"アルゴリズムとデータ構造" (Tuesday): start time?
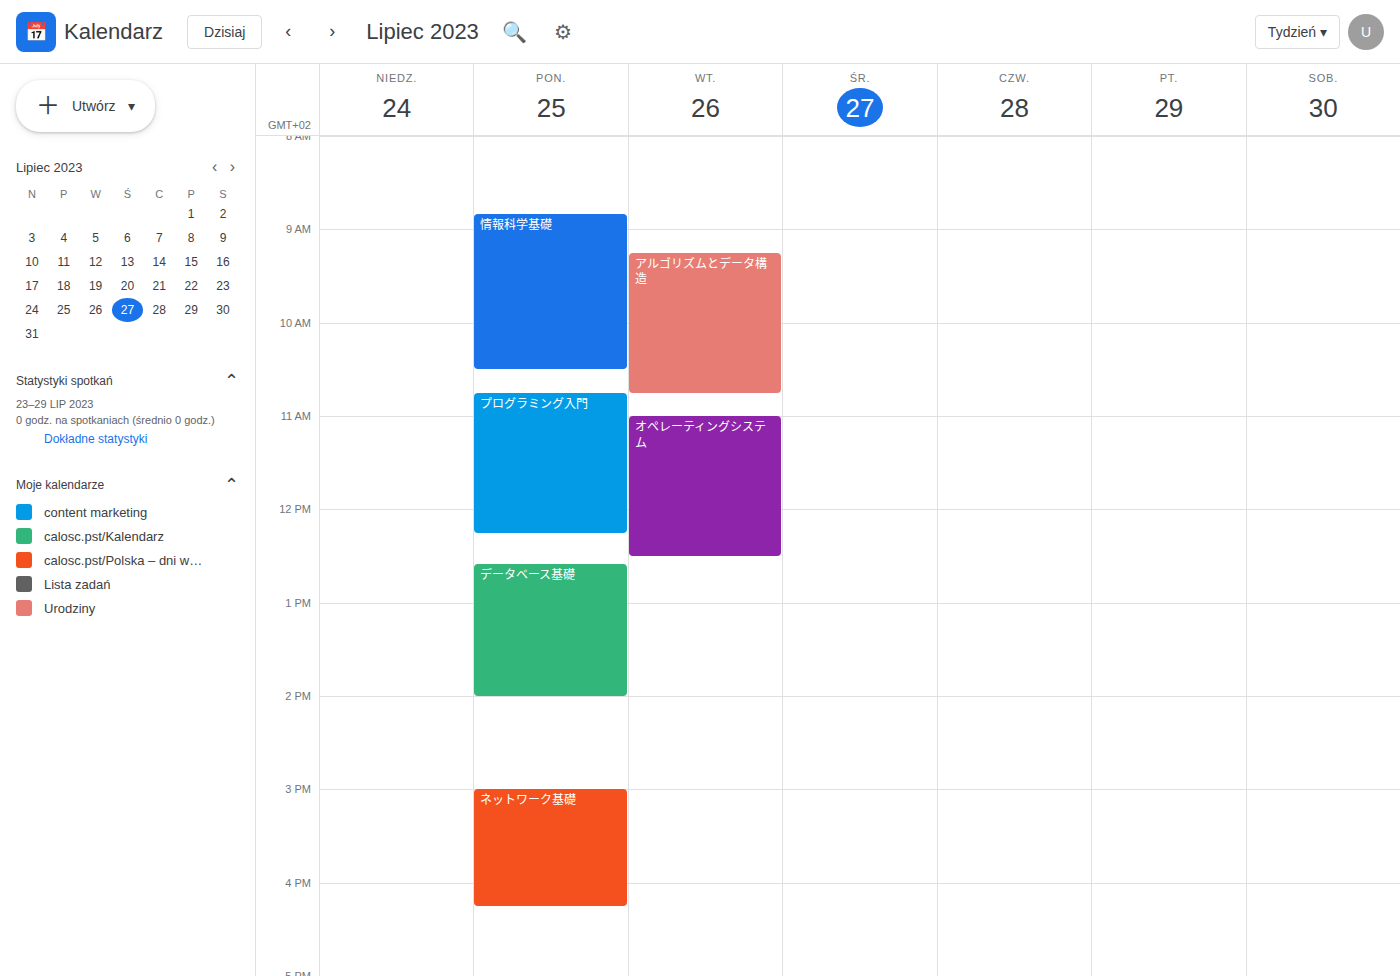
9:15 AM